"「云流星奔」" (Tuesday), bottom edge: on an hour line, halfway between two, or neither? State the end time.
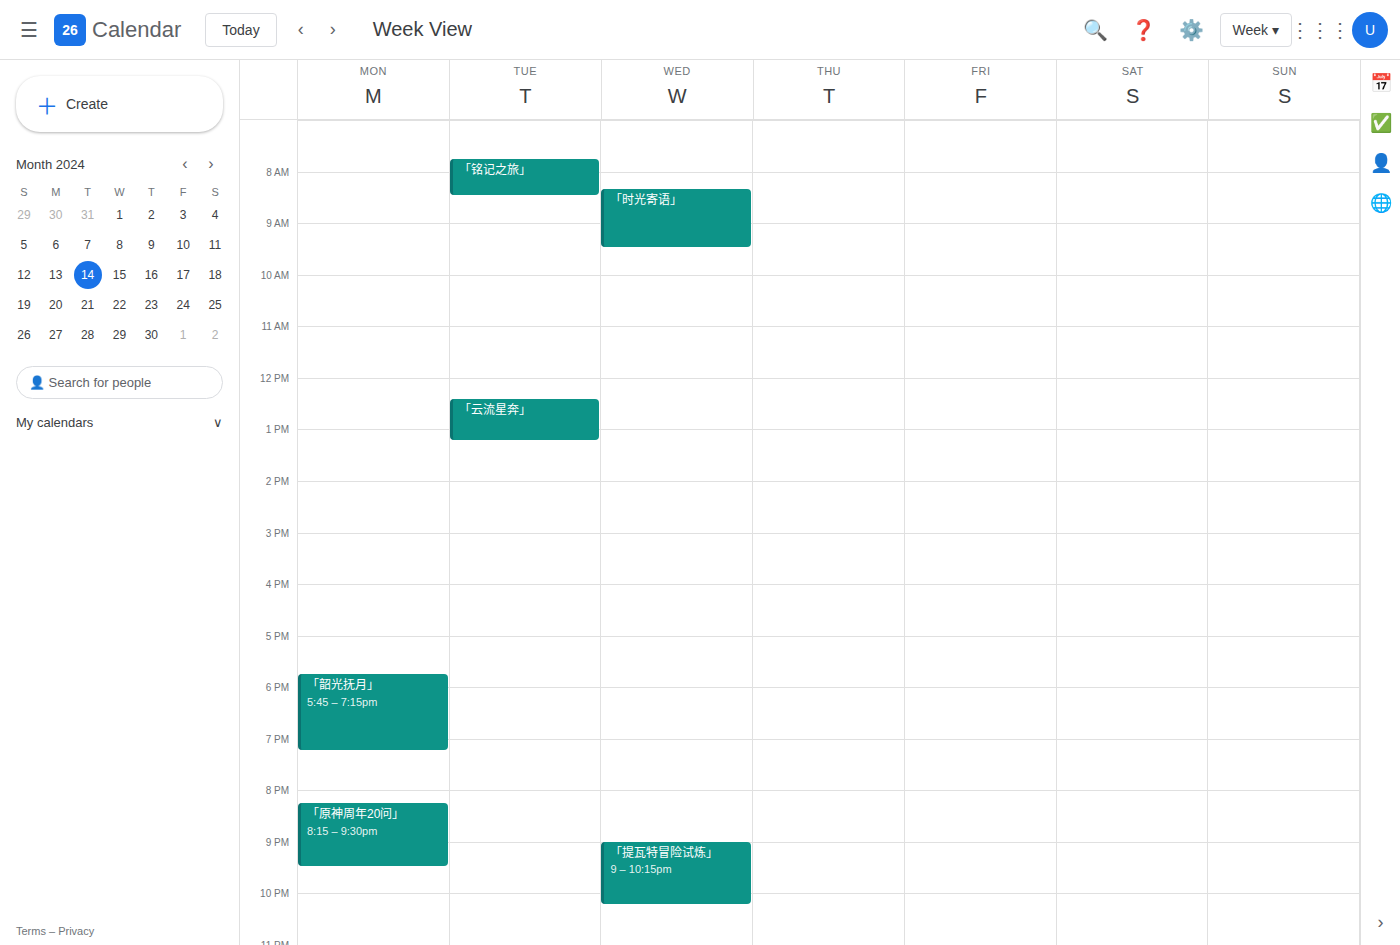
13:15 -- neither: a quarter of the way from the 13:00 line to the 14:00 line.